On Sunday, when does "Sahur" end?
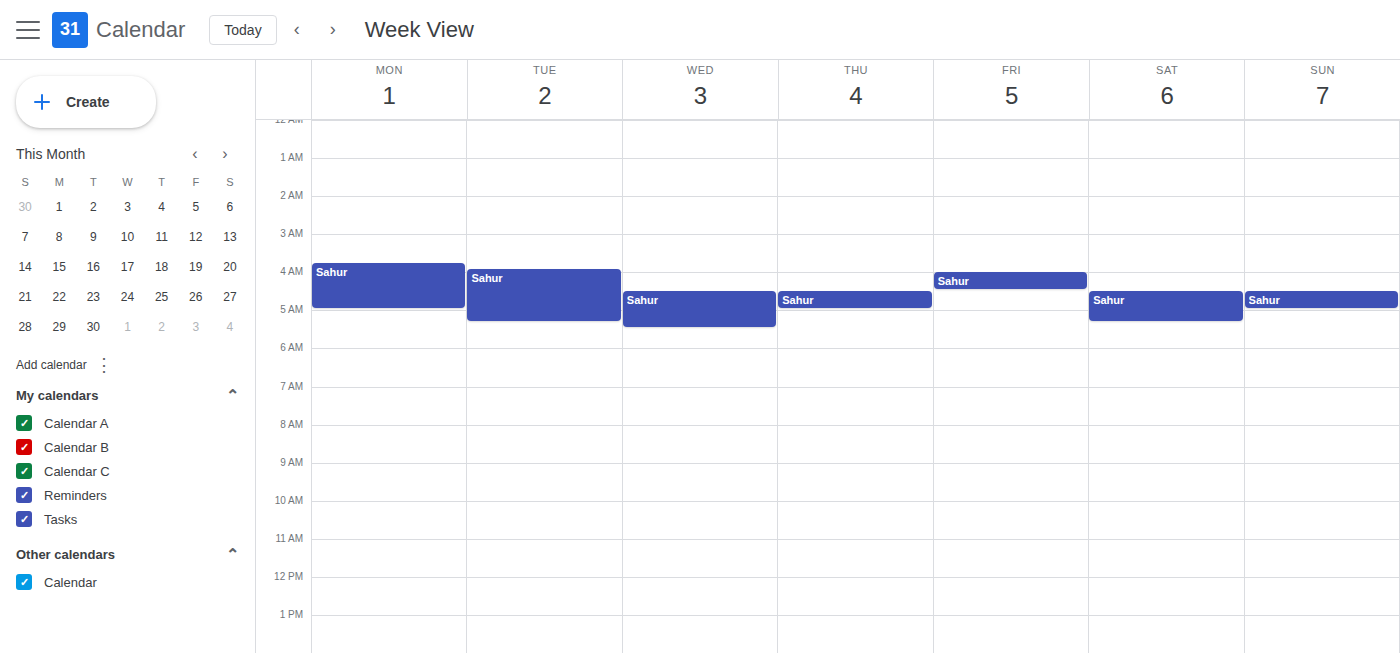
5:00 AM